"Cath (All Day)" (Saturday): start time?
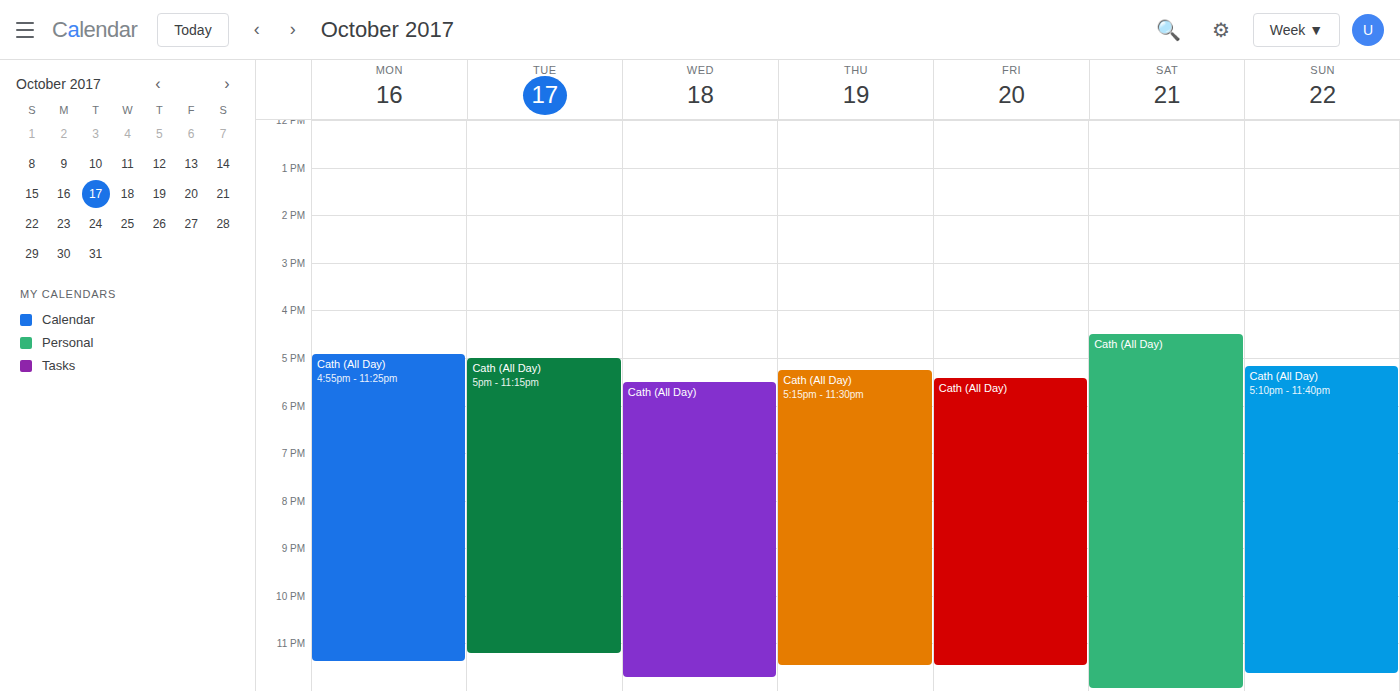
4:30 PM